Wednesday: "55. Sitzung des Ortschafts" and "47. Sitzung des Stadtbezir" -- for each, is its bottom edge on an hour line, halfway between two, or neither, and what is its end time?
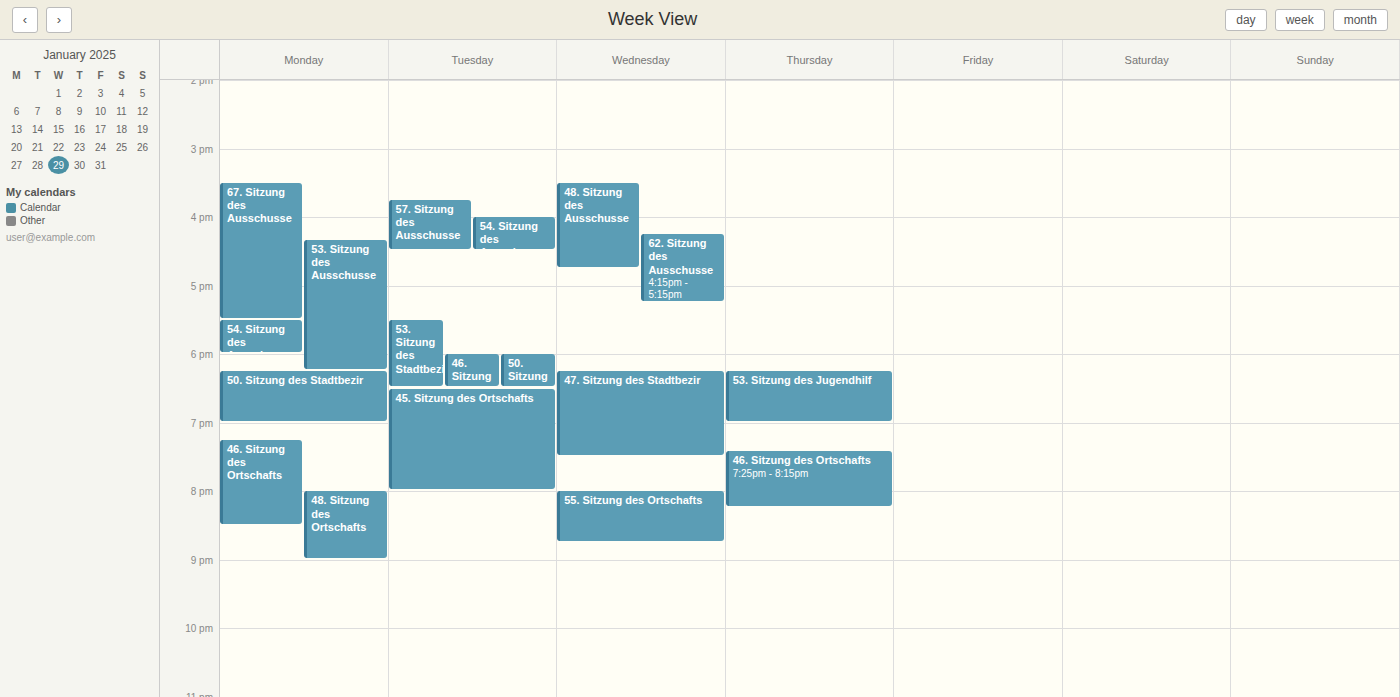
"55. Sitzung des Ortschafts": 8:45 PM, neither: three quarters of the way from the 8 PM line to the 9 PM line. "47. Sitzung des Stadtbezir": 7:30 PM, halfway between the 7 PM and 8 PM lines.